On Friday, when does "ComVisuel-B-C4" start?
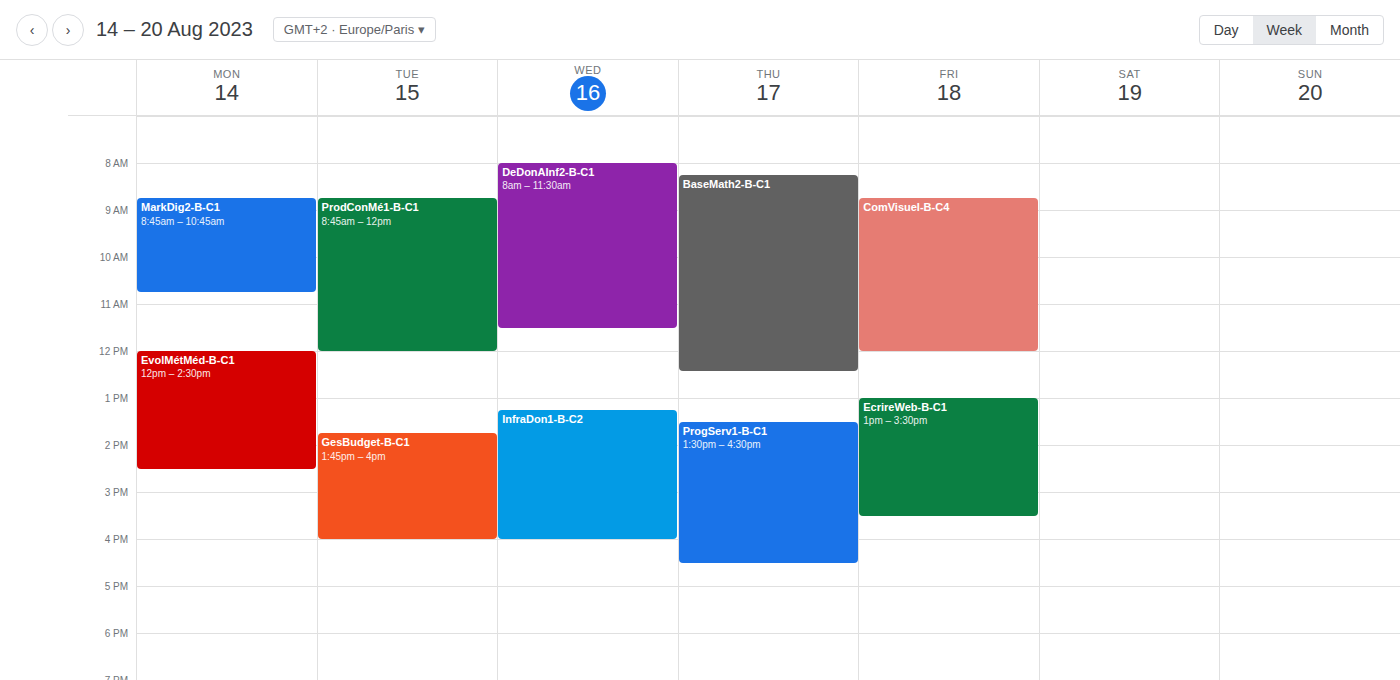
8:45 AM